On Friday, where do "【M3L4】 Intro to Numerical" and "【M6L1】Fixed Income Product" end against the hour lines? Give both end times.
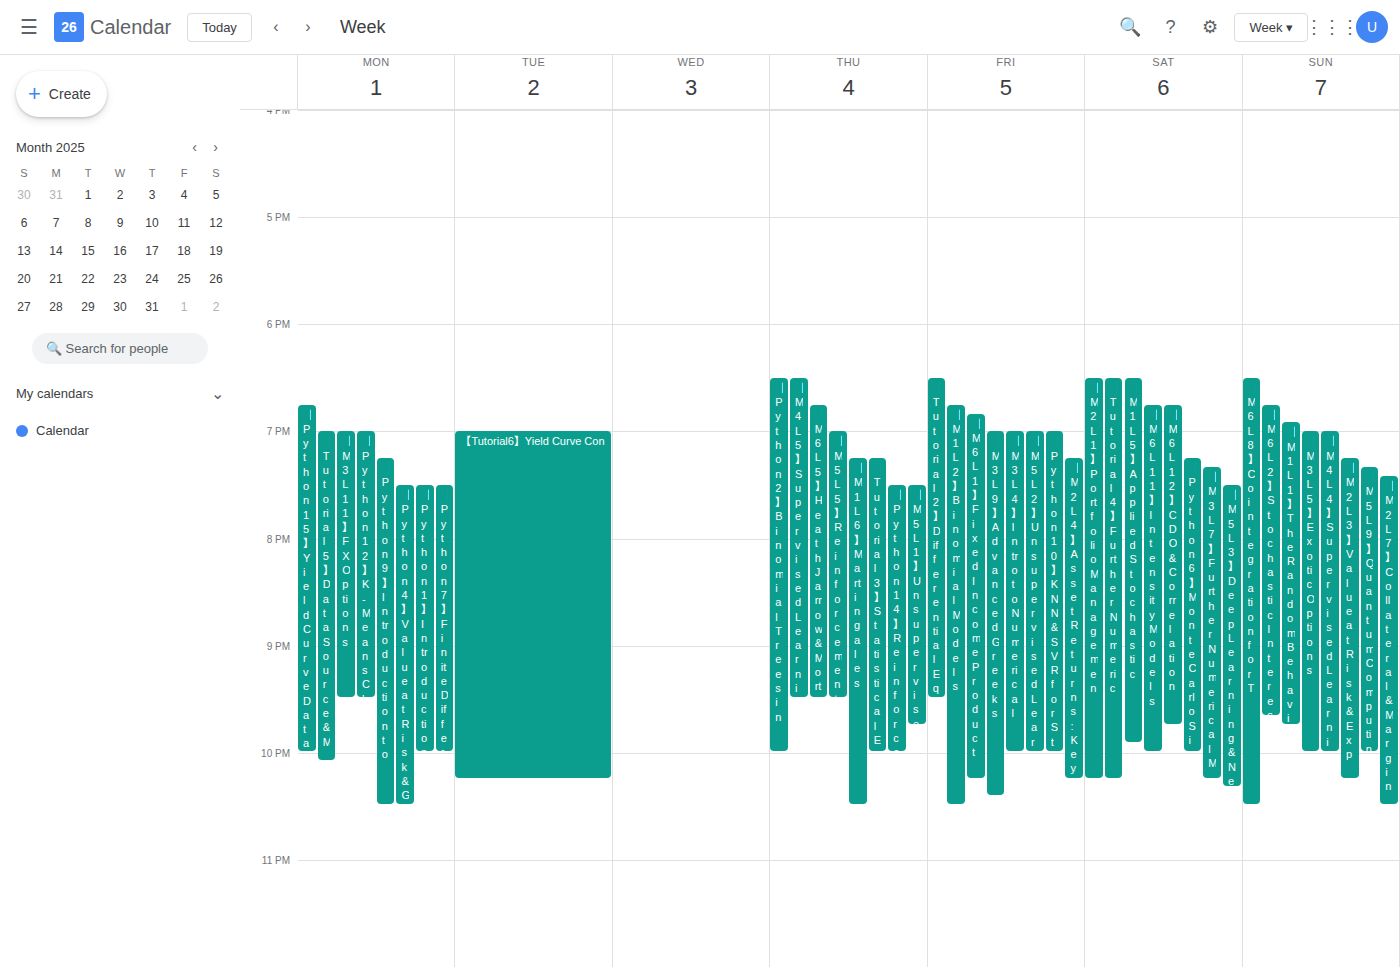
"【M3L4】 Intro to Numerical": 22:00, exactly on the 22:00 line. "【M6L1】Fixed Income Product": 22:15, neither: a quarter of the way from the 22:00 line to the 23:00 line.